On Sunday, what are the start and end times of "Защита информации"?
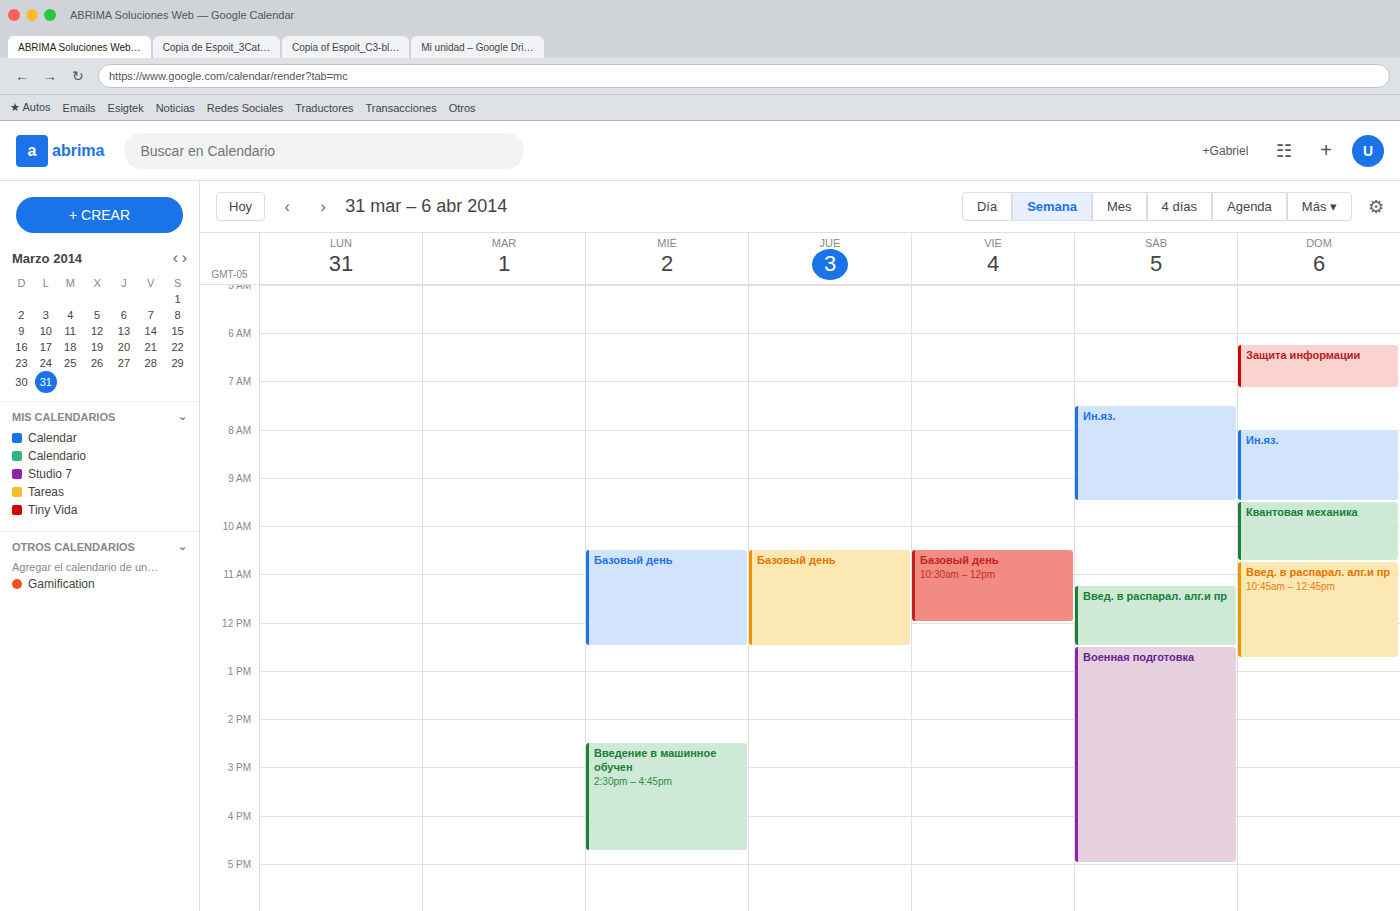
6:15 AM to 7:10 AM